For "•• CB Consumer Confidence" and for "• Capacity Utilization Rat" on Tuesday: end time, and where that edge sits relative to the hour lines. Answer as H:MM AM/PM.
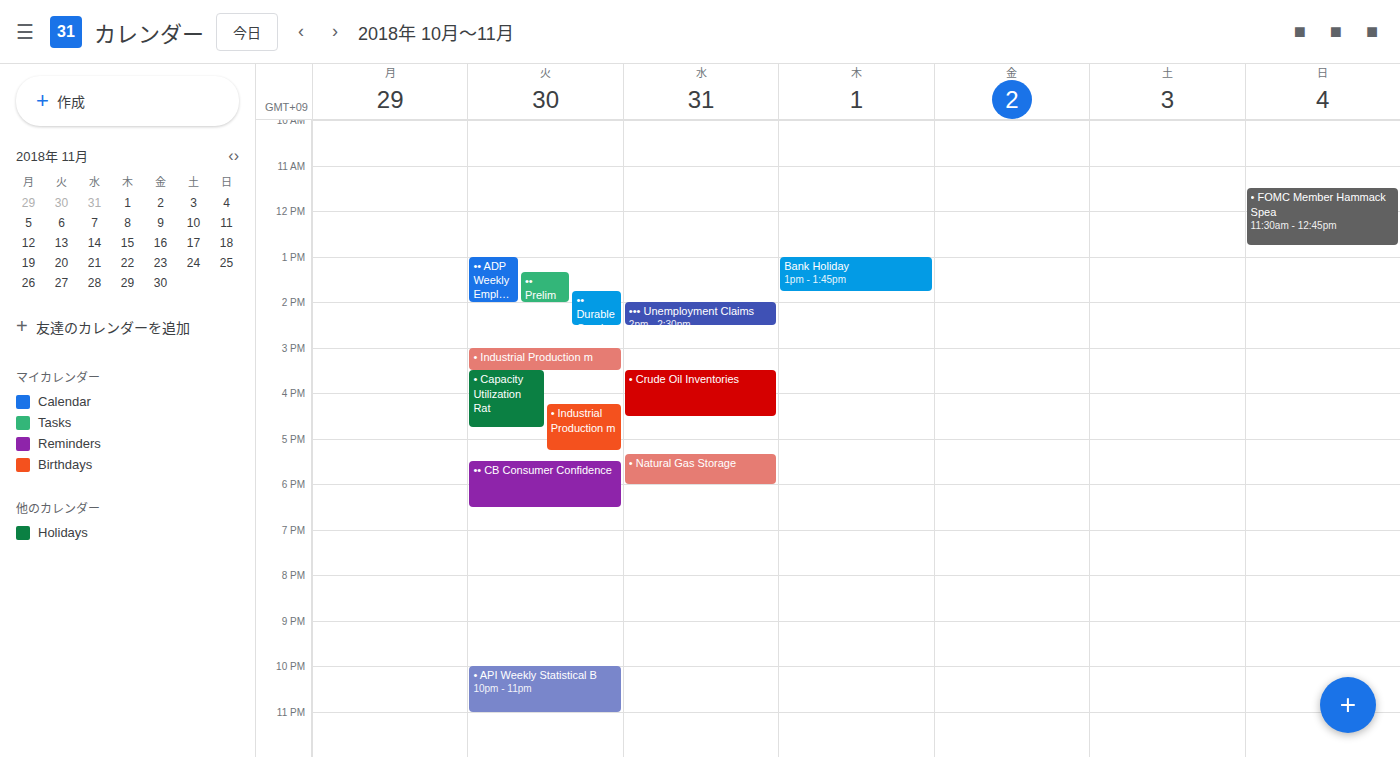
"•• CB Consumer Confidence": 6:30 PM, halfway between the 6 PM and 7 PM lines. "• Capacity Utilization Rat": 4:45 PM, neither: three quarters of the way from the 4 PM line to the 5 PM line.